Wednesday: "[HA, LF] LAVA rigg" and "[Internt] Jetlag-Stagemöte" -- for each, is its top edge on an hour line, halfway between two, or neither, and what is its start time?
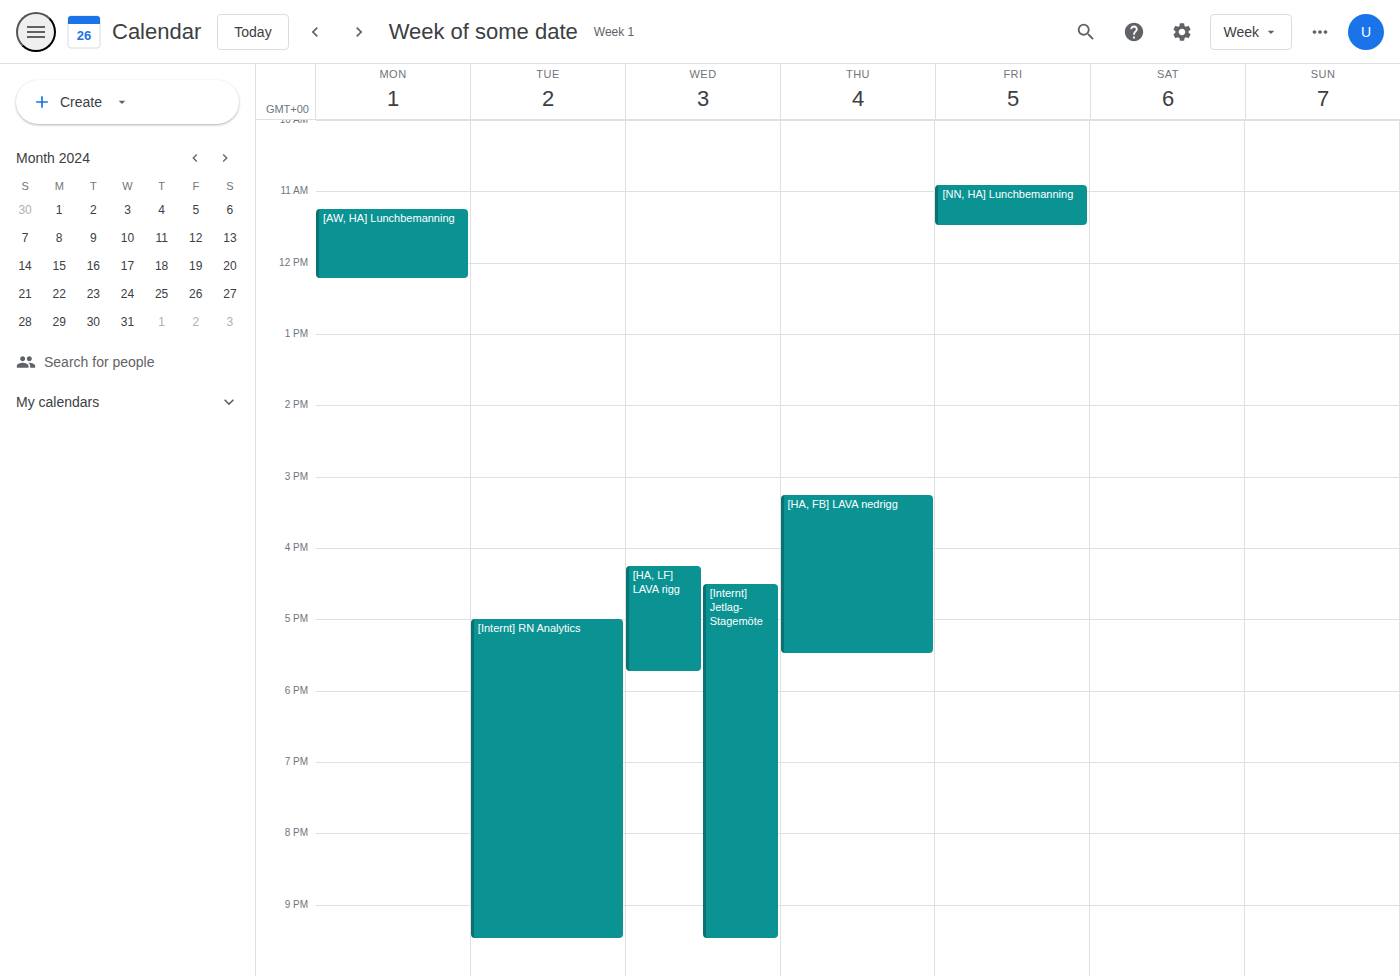
"[HA, LF] LAVA rigg": 4:15 PM, neither: a quarter of the way from the 4 PM line to the 5 PM line. "[Internt] Jetlag-Stagemöte": 4:30 PM, halfway between the 4 PM and 5 PM lines.